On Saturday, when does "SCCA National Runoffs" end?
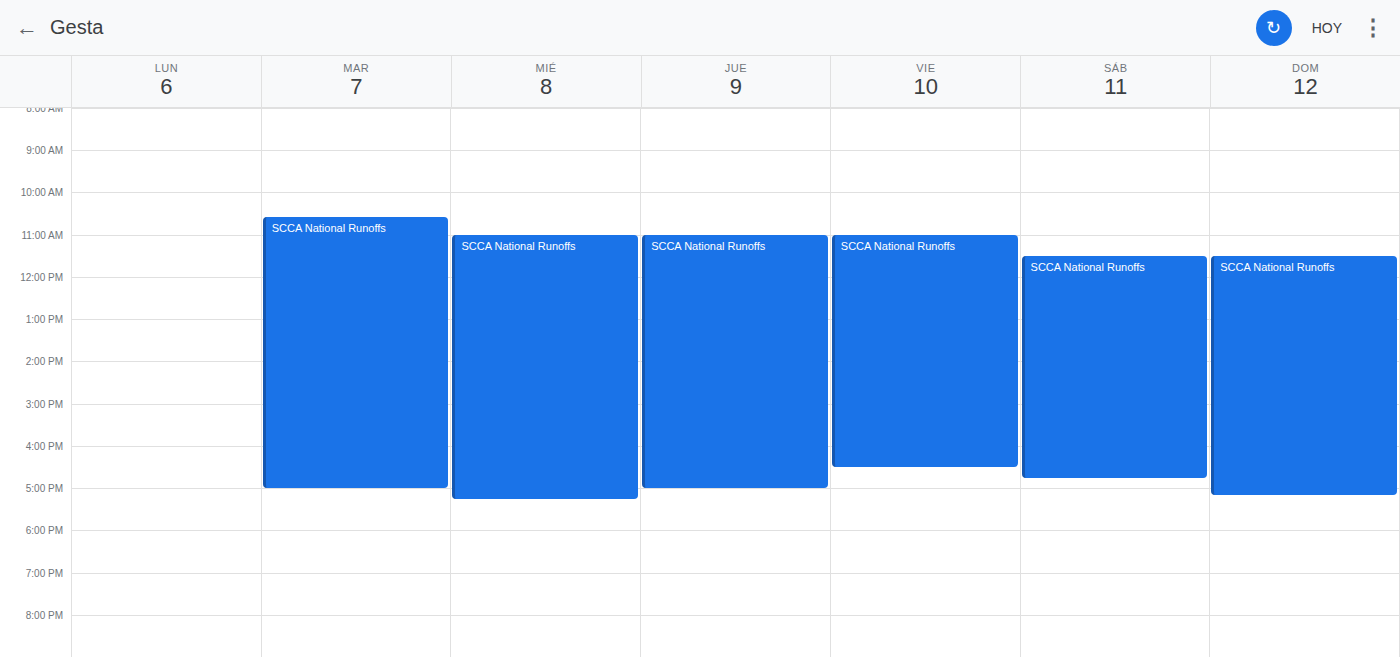
4:45 PM